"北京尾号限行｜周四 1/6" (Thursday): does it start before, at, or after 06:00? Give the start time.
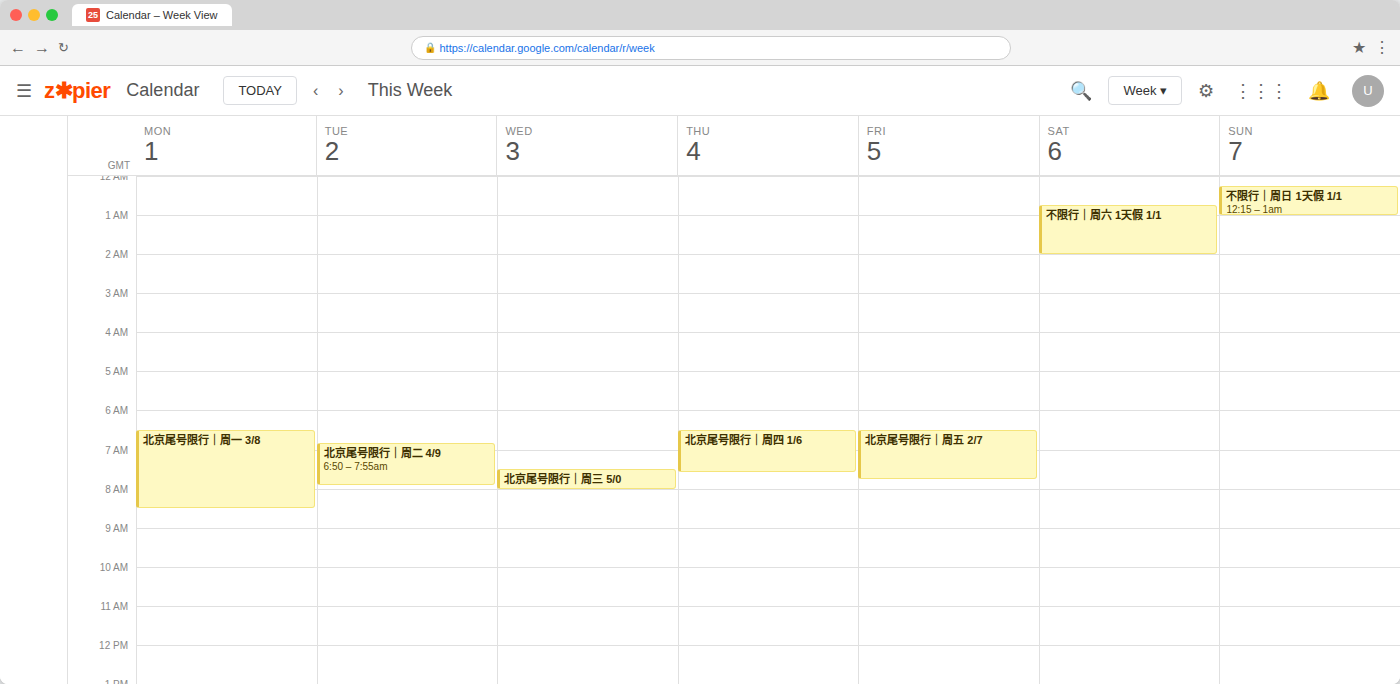
06:30 -- after 06:00, 30 minutes below the 06:00 line.